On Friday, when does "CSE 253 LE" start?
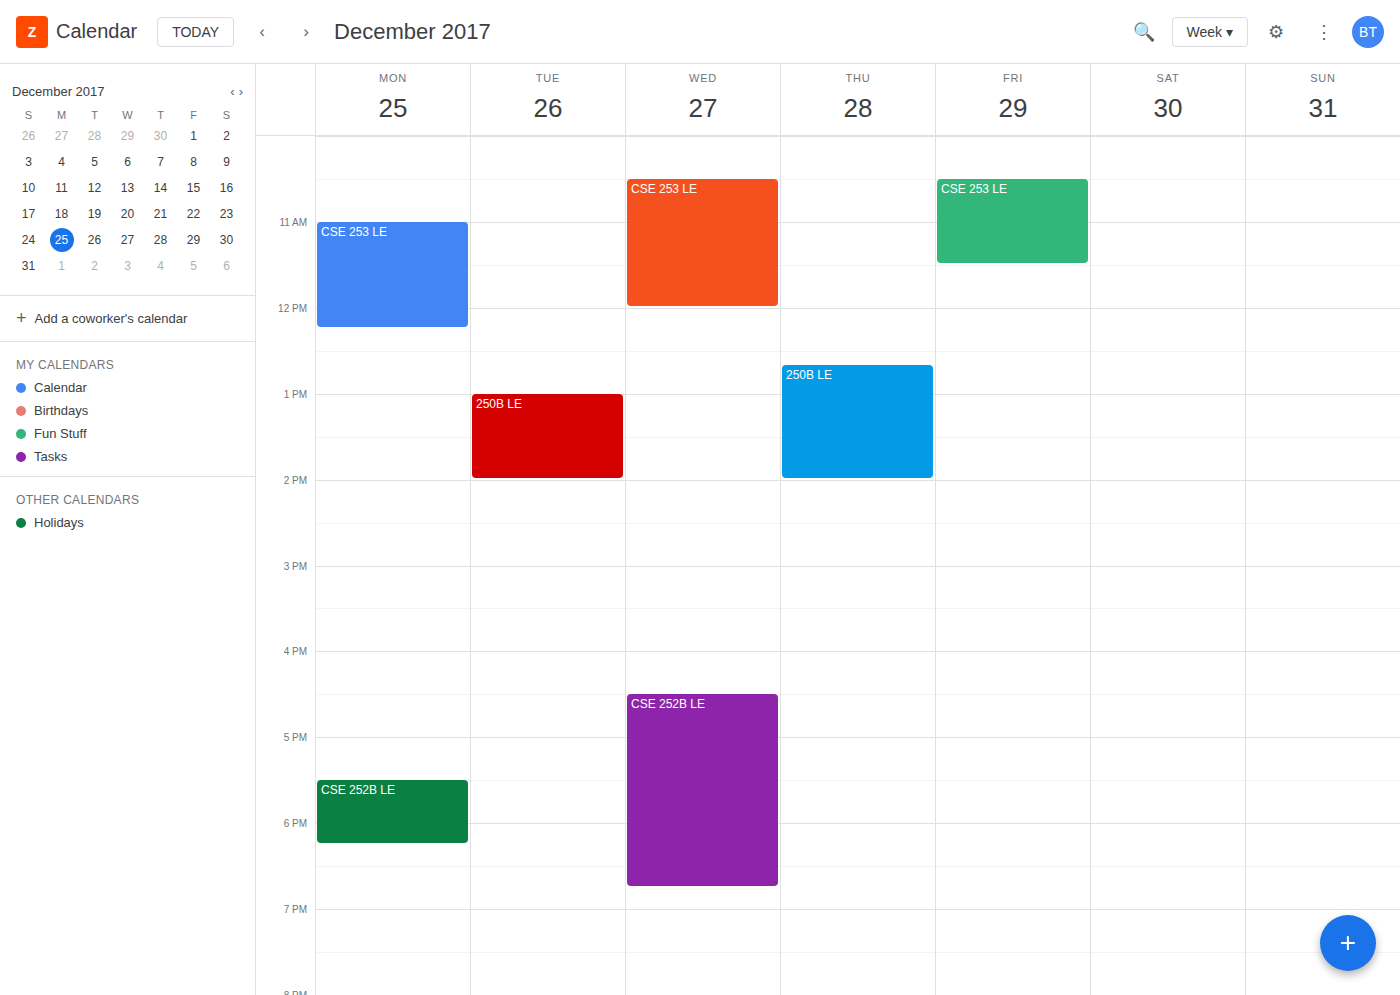
10:30 AM